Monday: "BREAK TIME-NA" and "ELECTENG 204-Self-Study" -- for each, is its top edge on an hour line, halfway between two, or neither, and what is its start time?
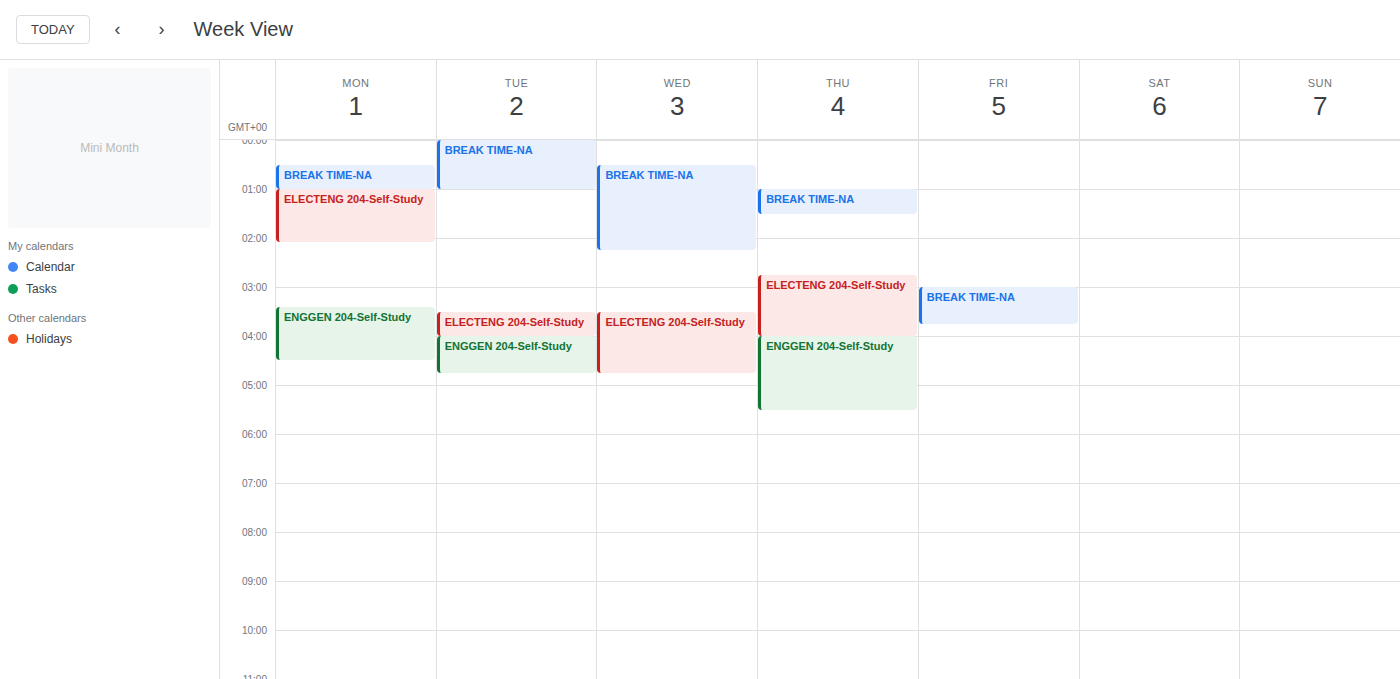
"BREAK TIME-NA": 12:30 AM, halfway between the 12 AM and 1 AM lines. "ELECTENG 204-Self-Study": 1:00 AM, exactly on the 1 AM line.